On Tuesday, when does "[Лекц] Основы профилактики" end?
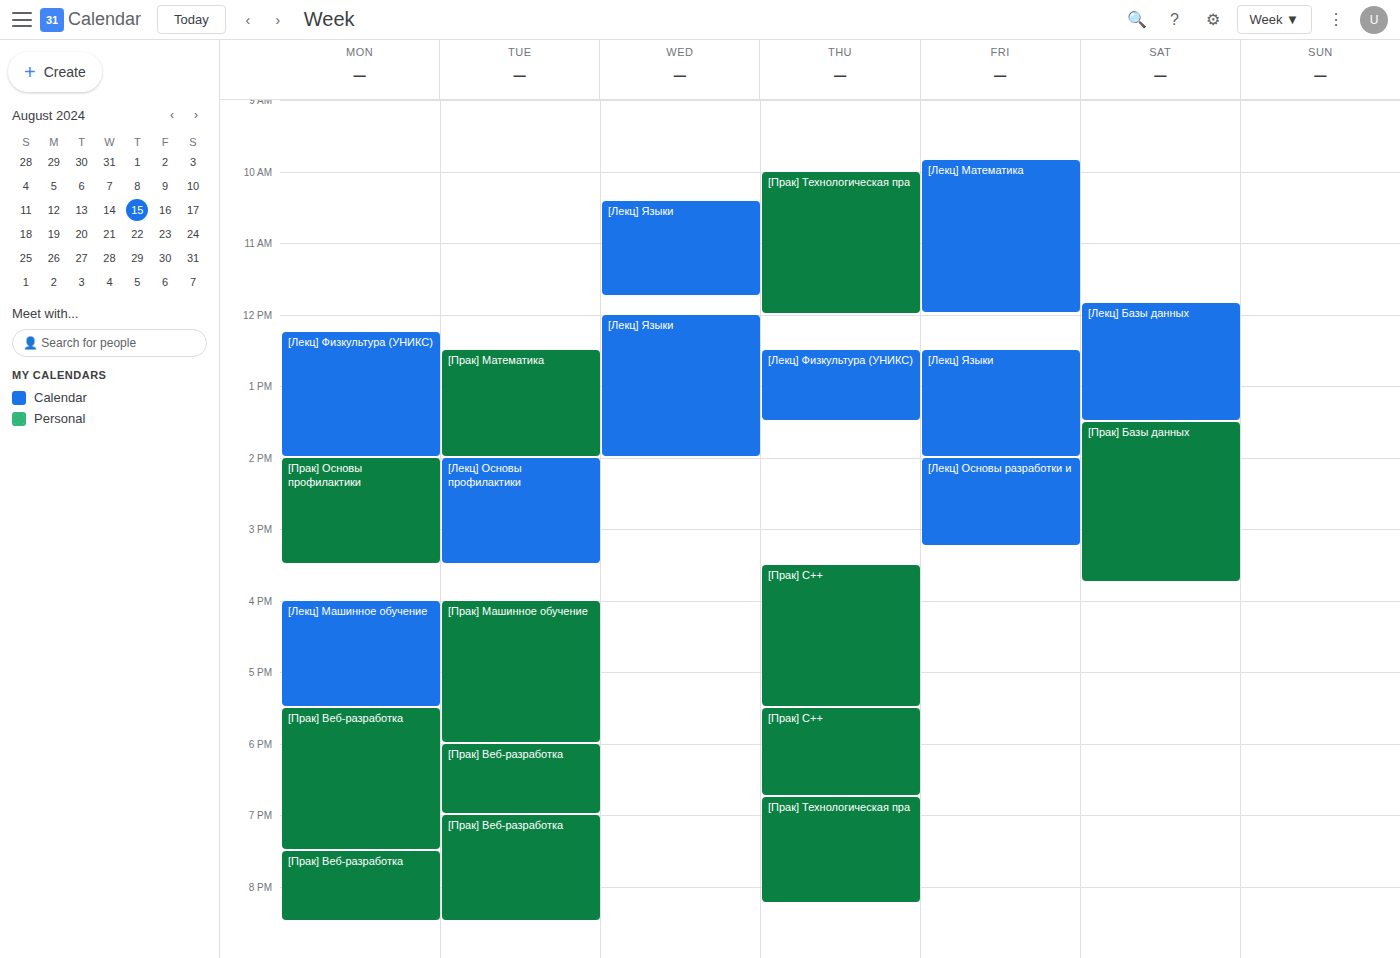
3:30 PM